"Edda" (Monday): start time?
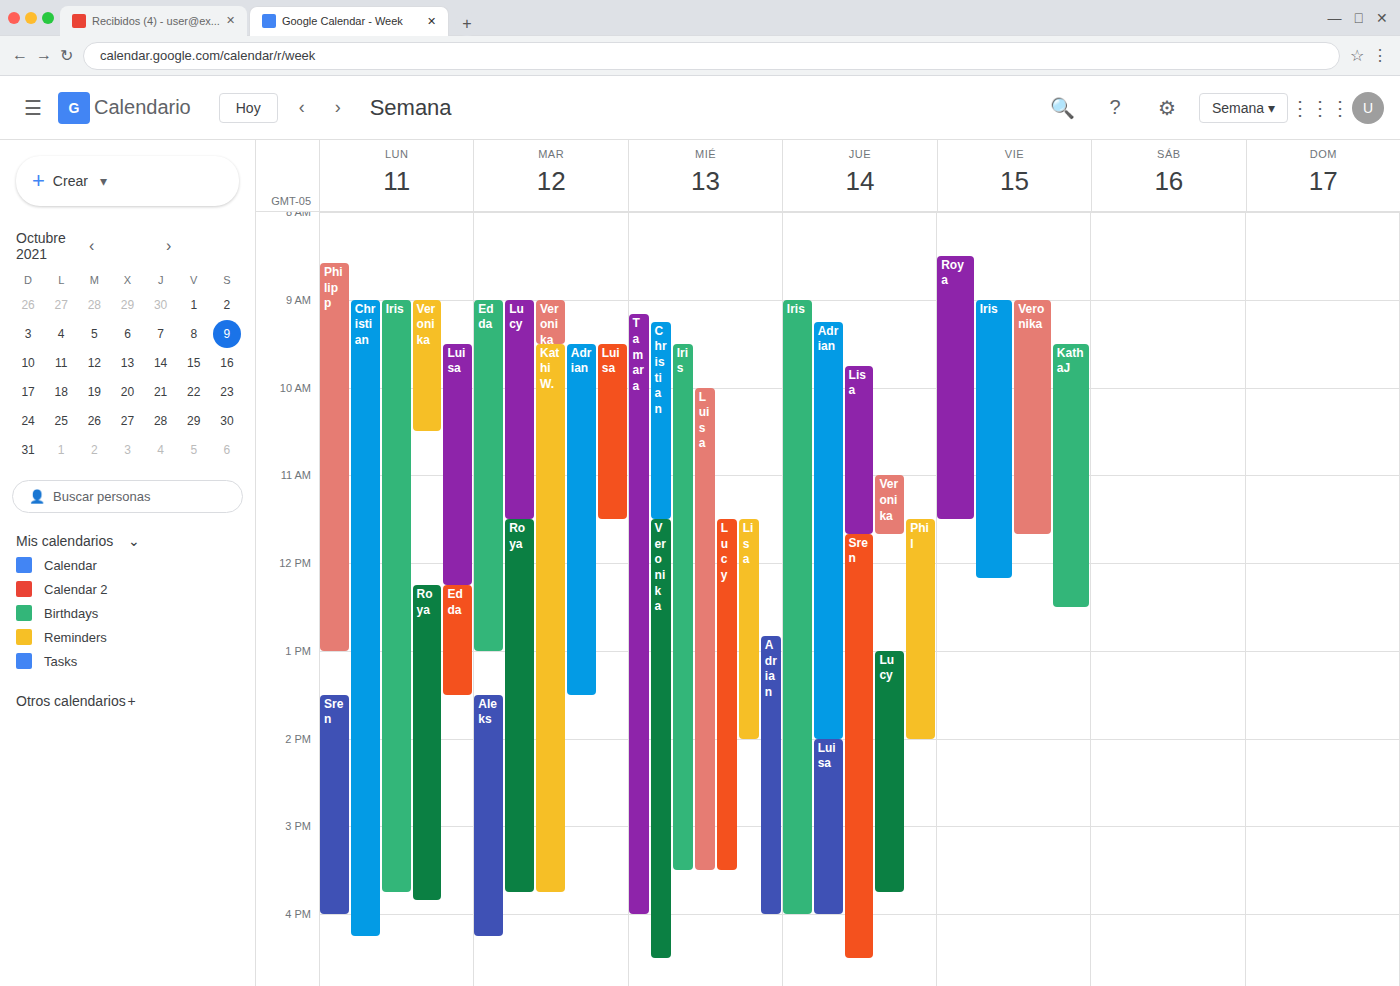
12:15 PM